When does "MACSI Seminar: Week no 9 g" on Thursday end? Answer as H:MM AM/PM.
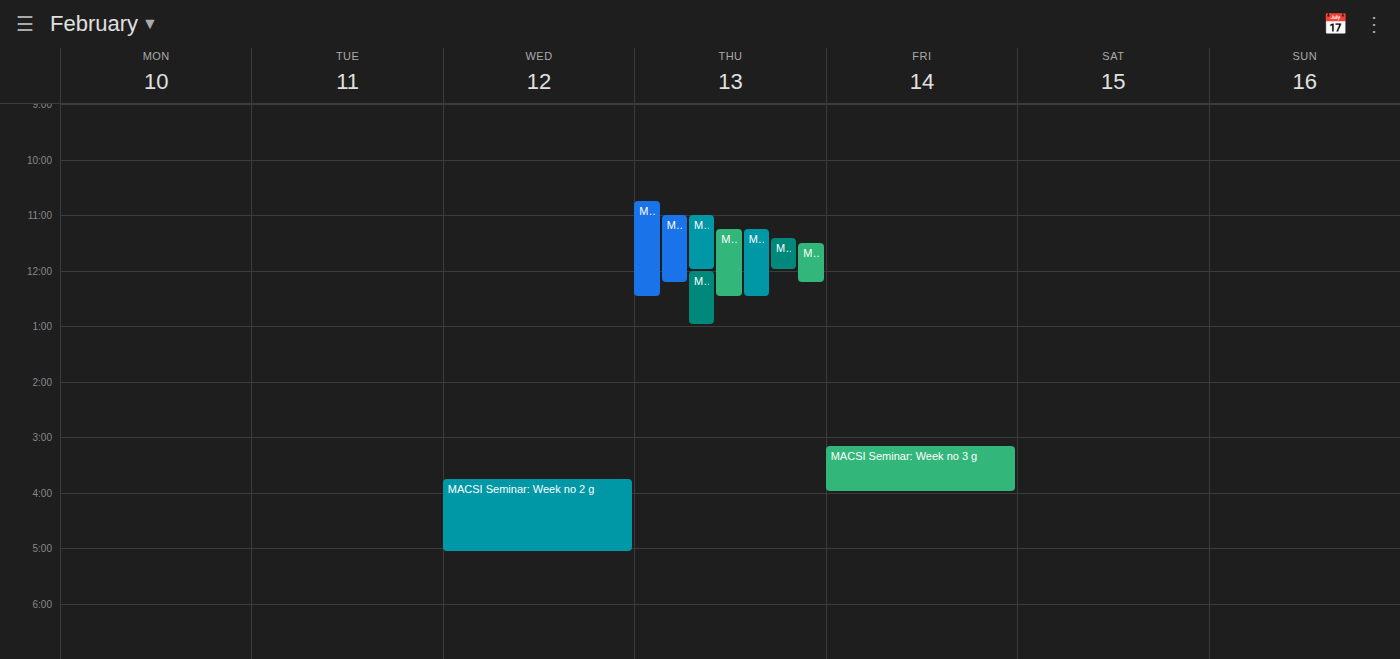
12:30 PM